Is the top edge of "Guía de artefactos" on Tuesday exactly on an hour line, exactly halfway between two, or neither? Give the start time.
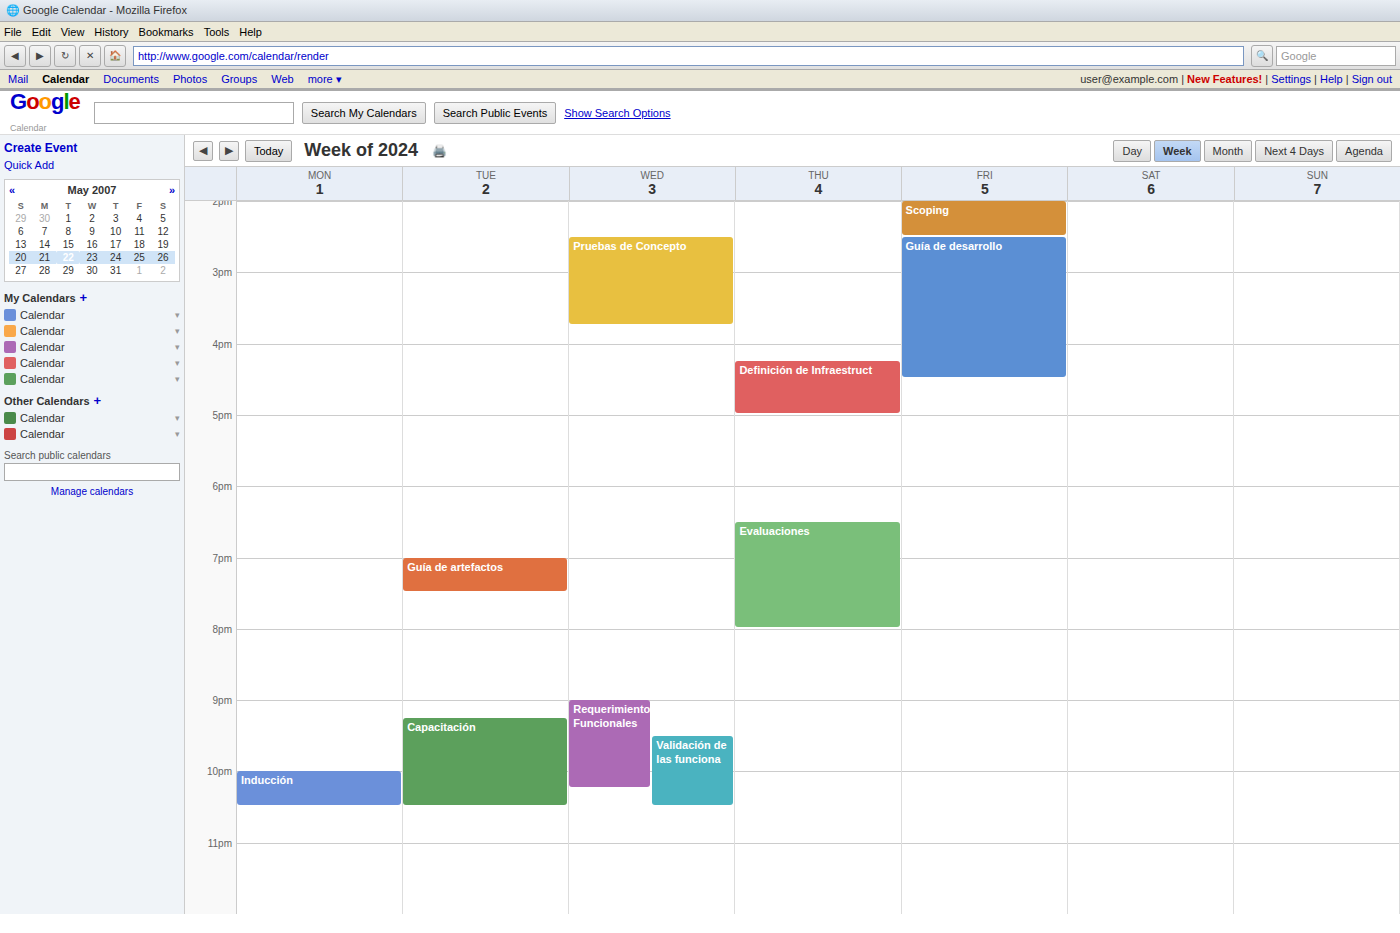
7:00 PM -- exactly on the 7 PM line.